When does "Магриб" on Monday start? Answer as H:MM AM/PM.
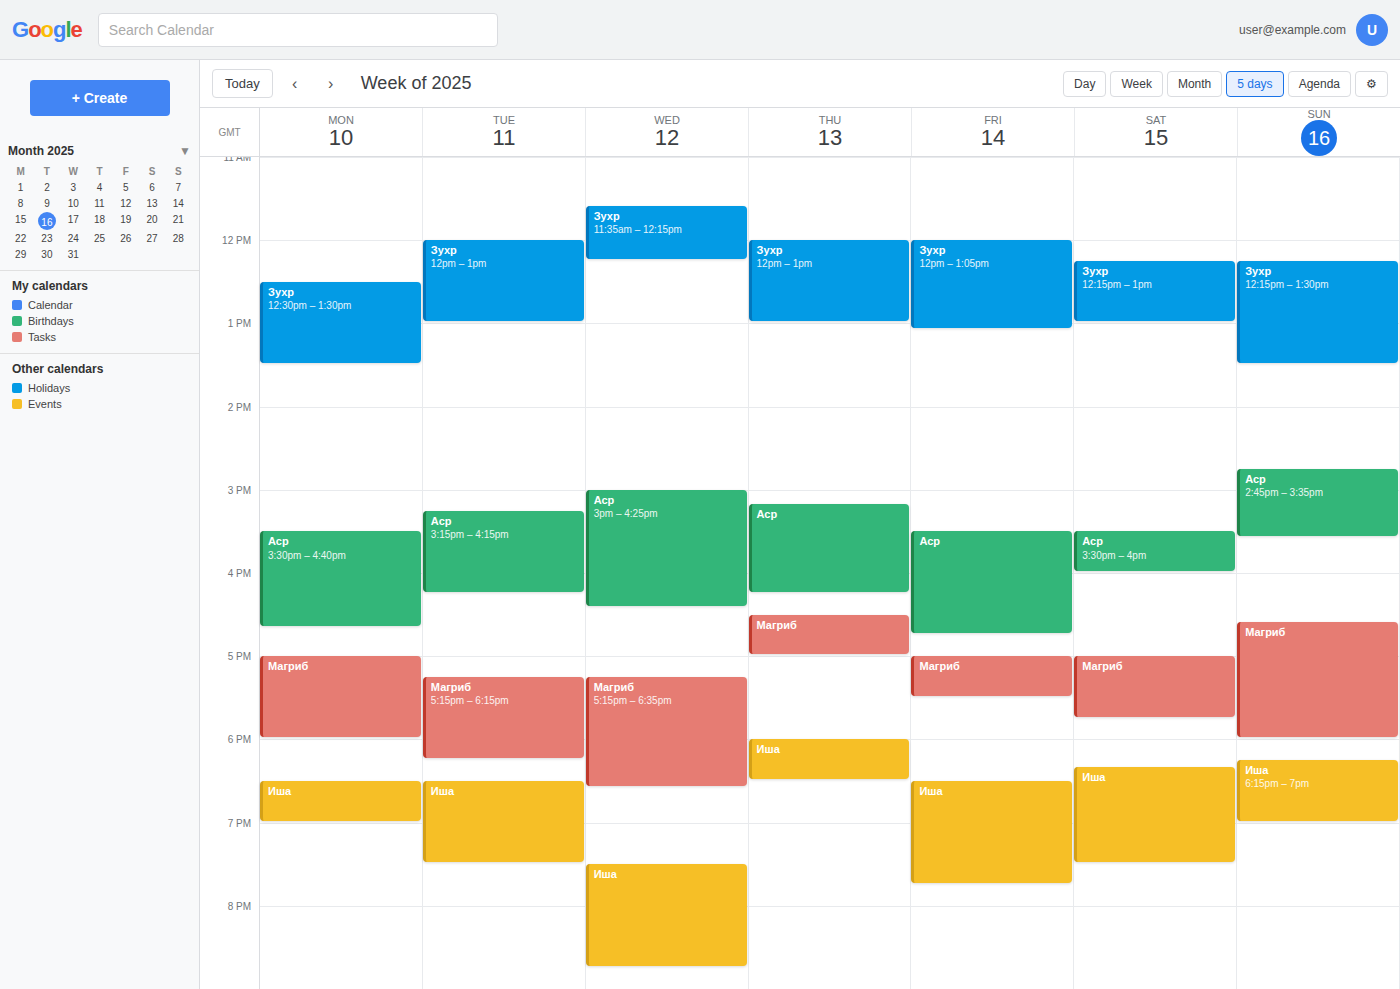
5:00 PM